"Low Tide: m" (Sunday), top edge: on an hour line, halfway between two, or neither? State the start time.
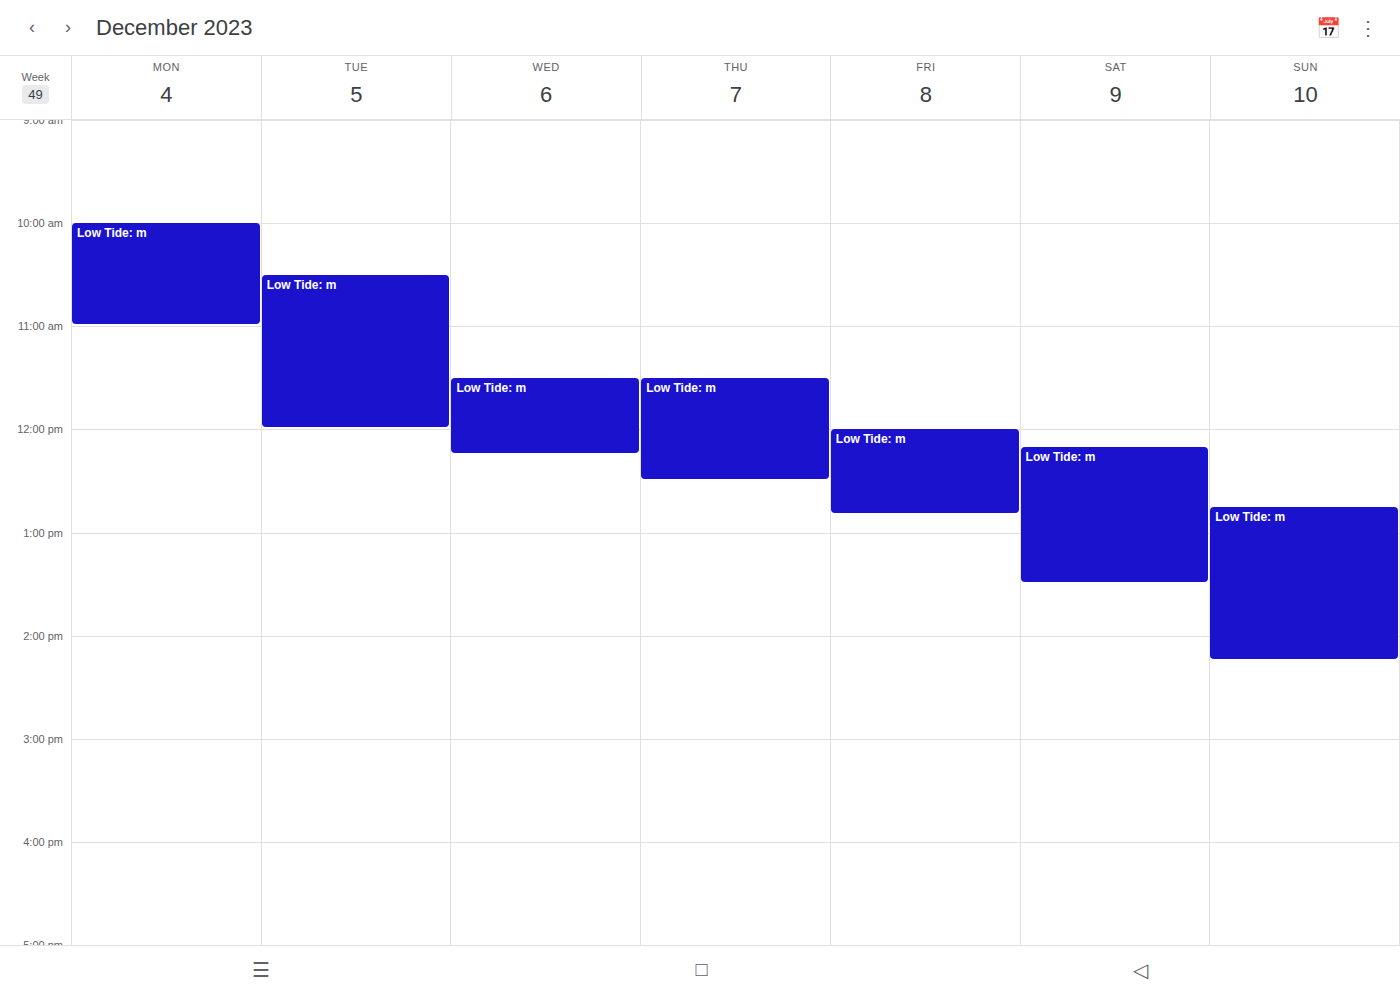
12:45 -- neither: three quarters of the way from the 12:00 line to the 13:00 line.